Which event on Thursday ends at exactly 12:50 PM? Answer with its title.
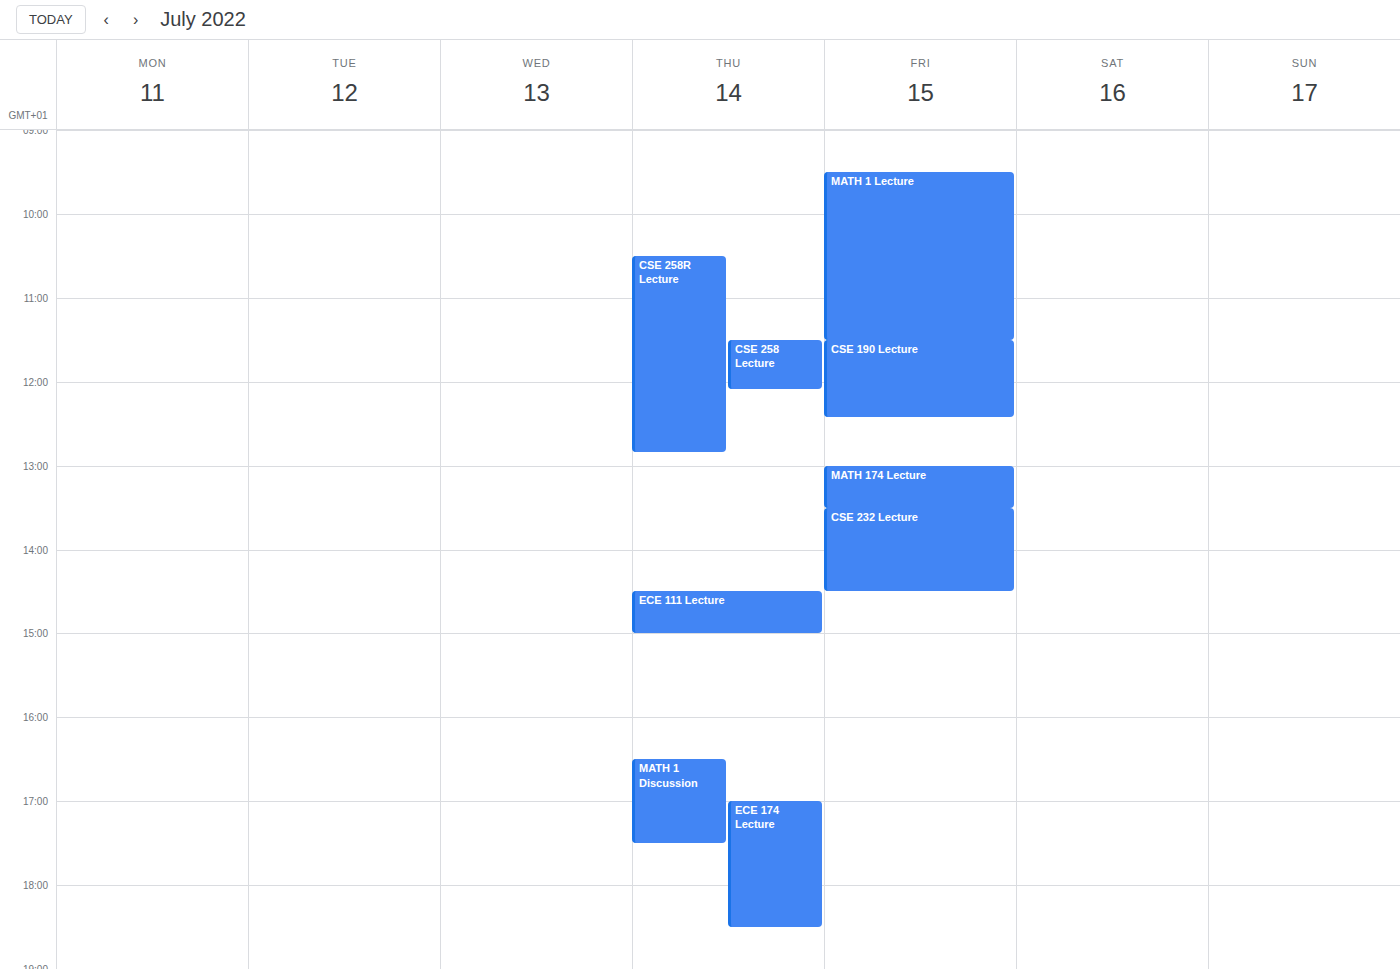
"CSE 258R Lecture"